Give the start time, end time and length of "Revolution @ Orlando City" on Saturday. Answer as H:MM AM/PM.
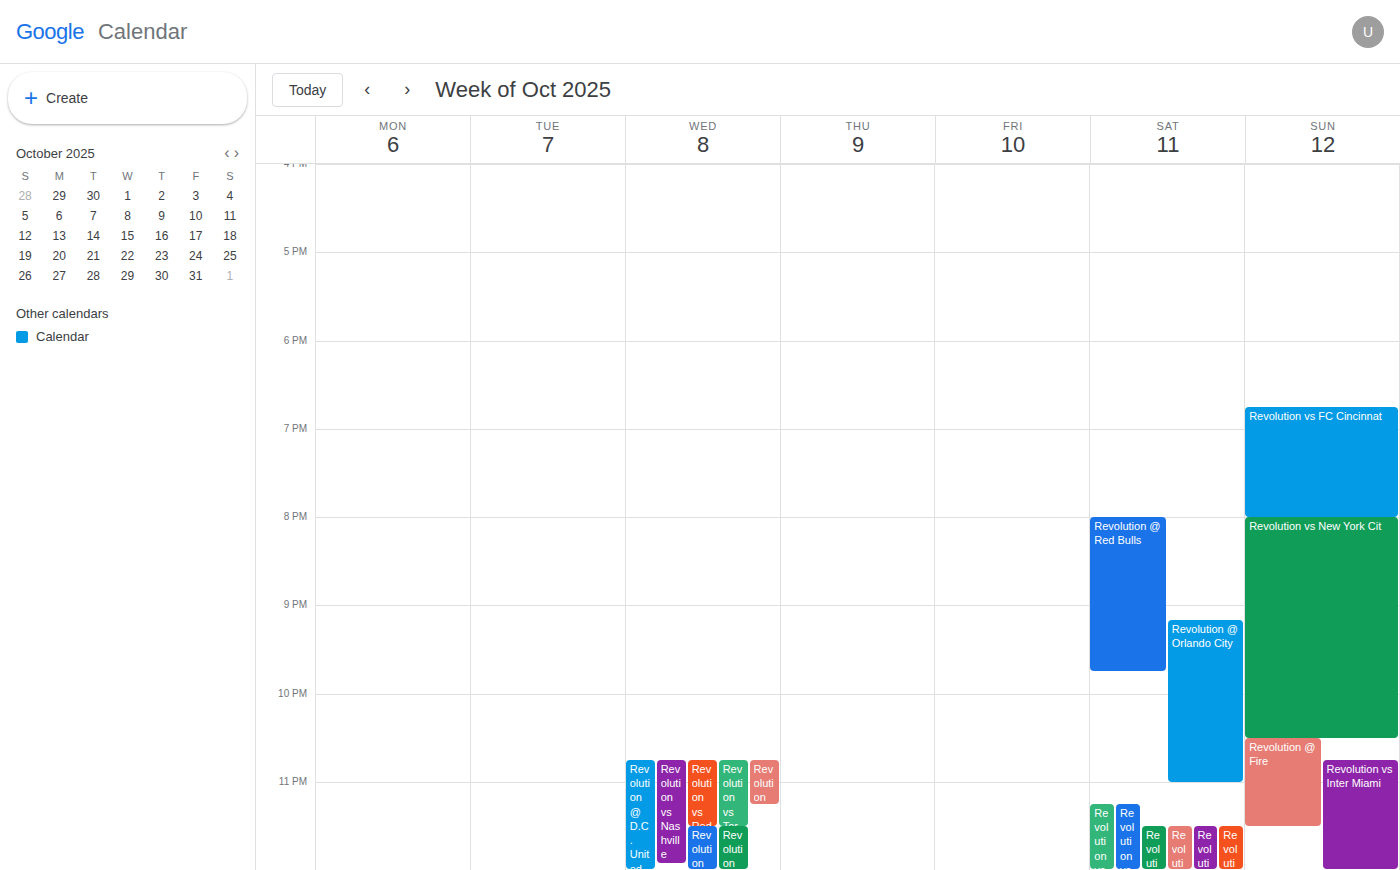
9:10 PM to 11:00 PM, 1 hour 50 minutes